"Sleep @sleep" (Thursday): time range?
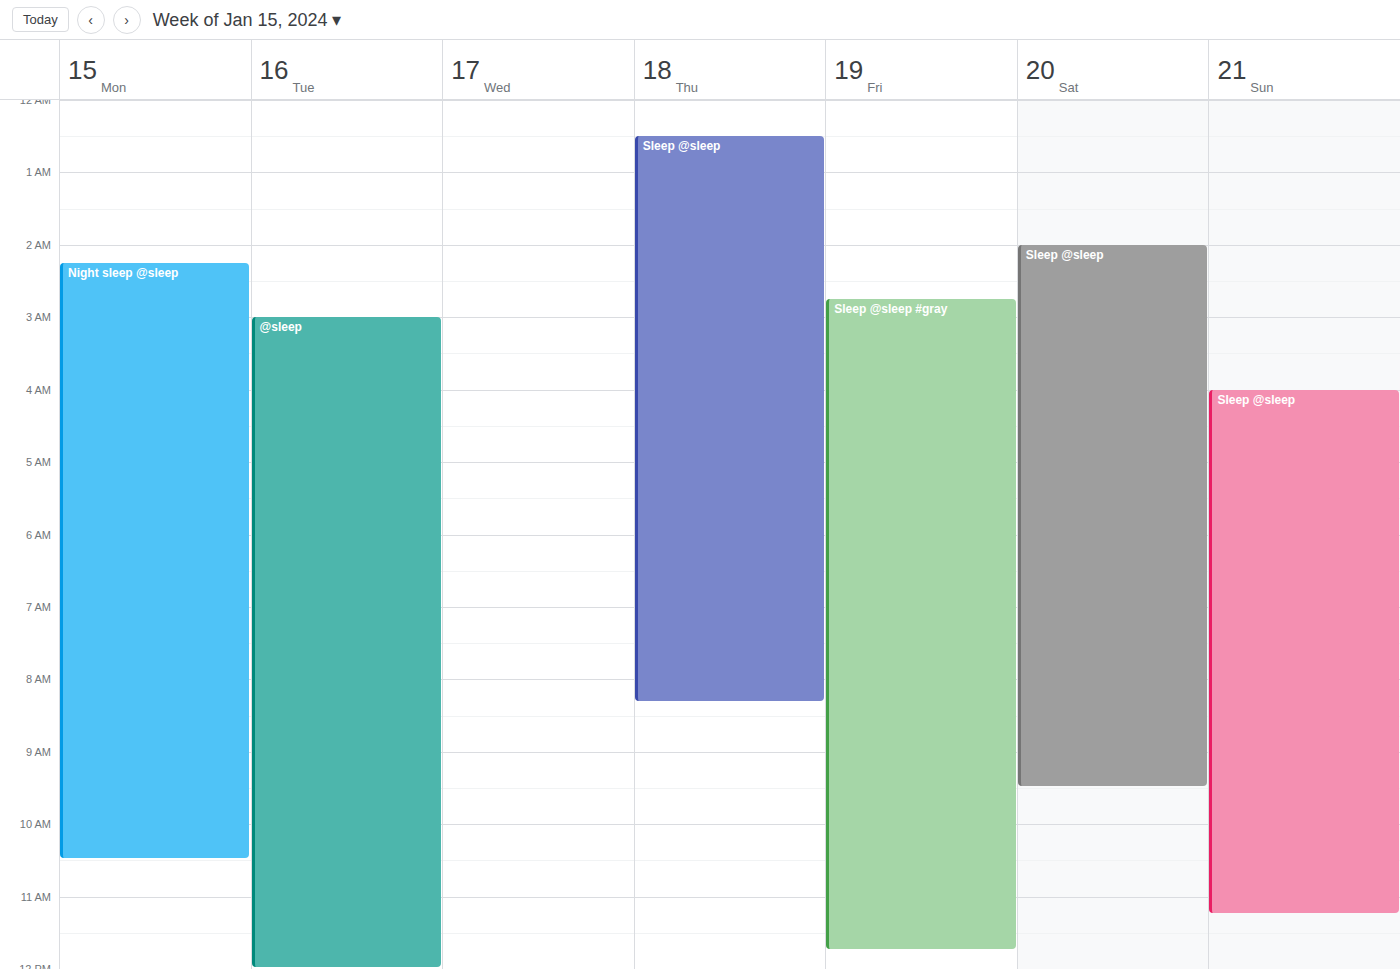
12:30 AM to 8:20 AM